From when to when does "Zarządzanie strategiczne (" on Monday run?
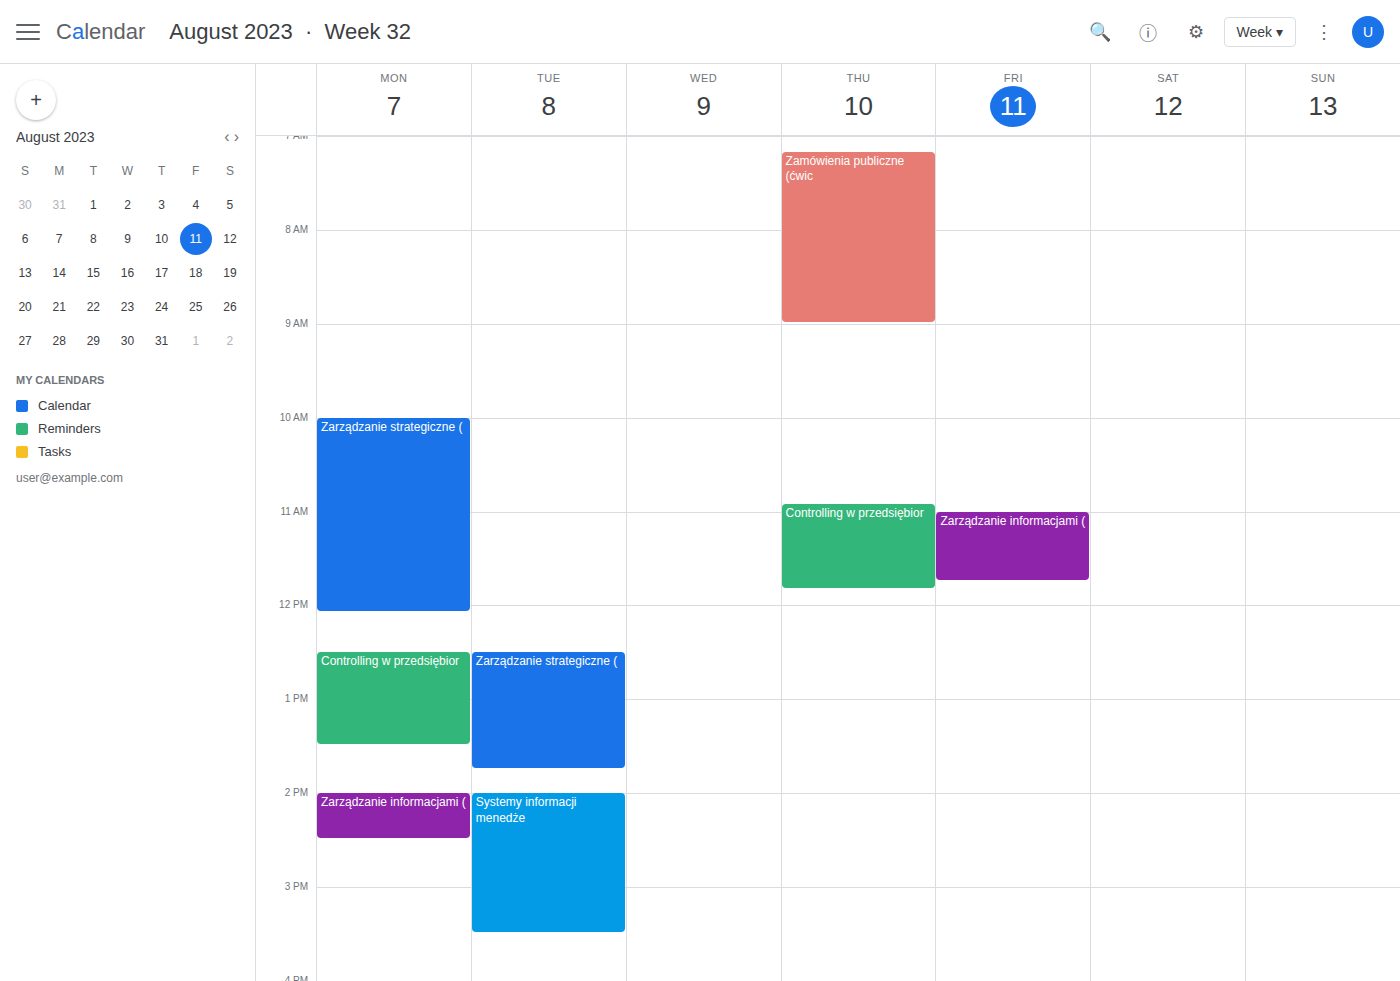
10:00 AM to 12:05 PM